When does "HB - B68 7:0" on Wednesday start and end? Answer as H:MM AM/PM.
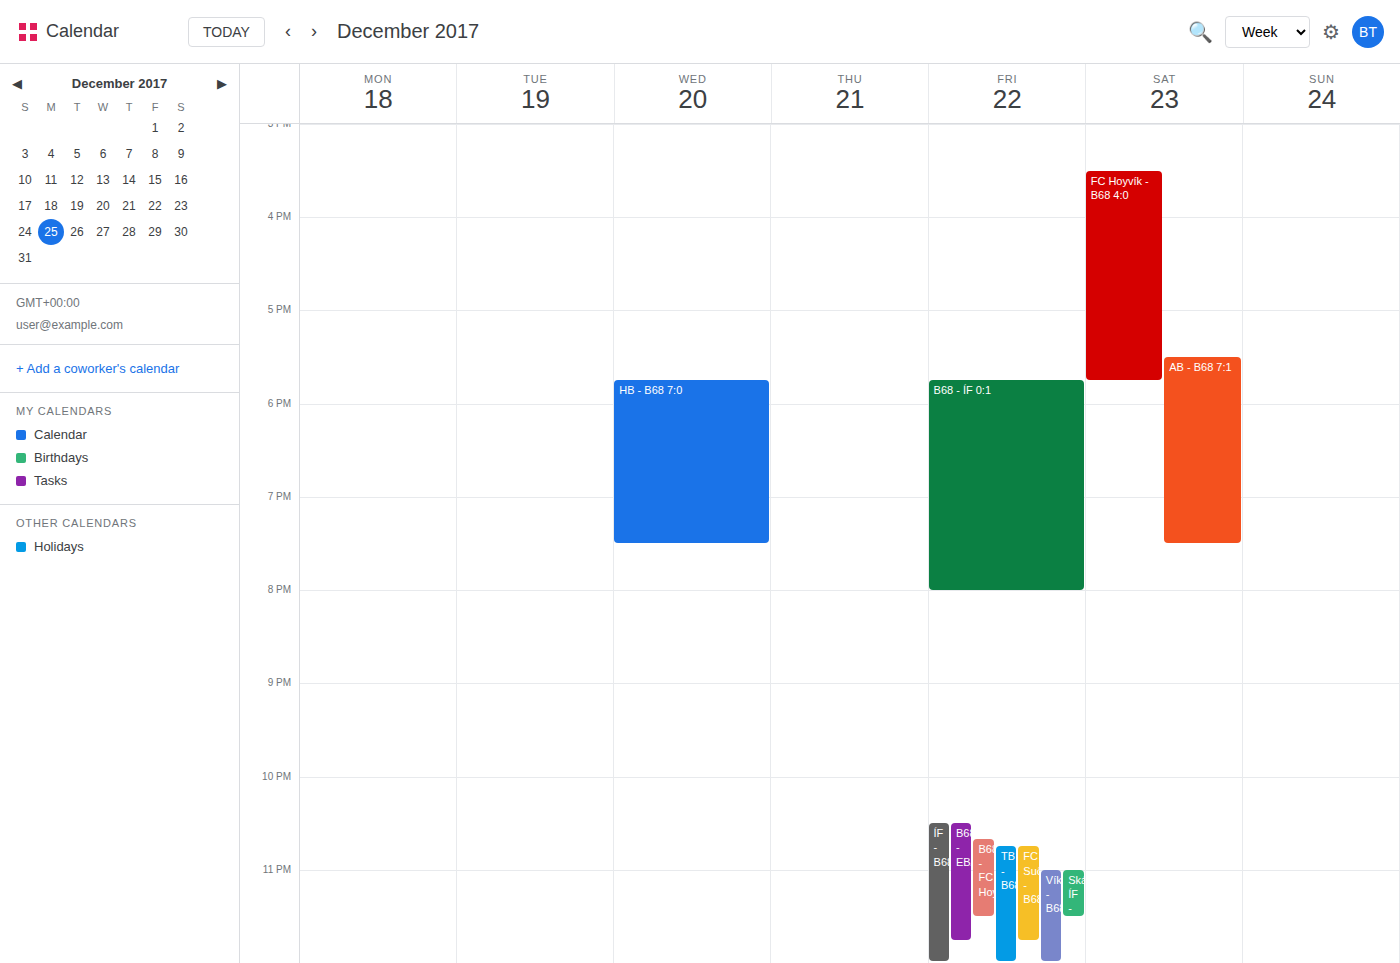
5:45 PM to 7:30 PM